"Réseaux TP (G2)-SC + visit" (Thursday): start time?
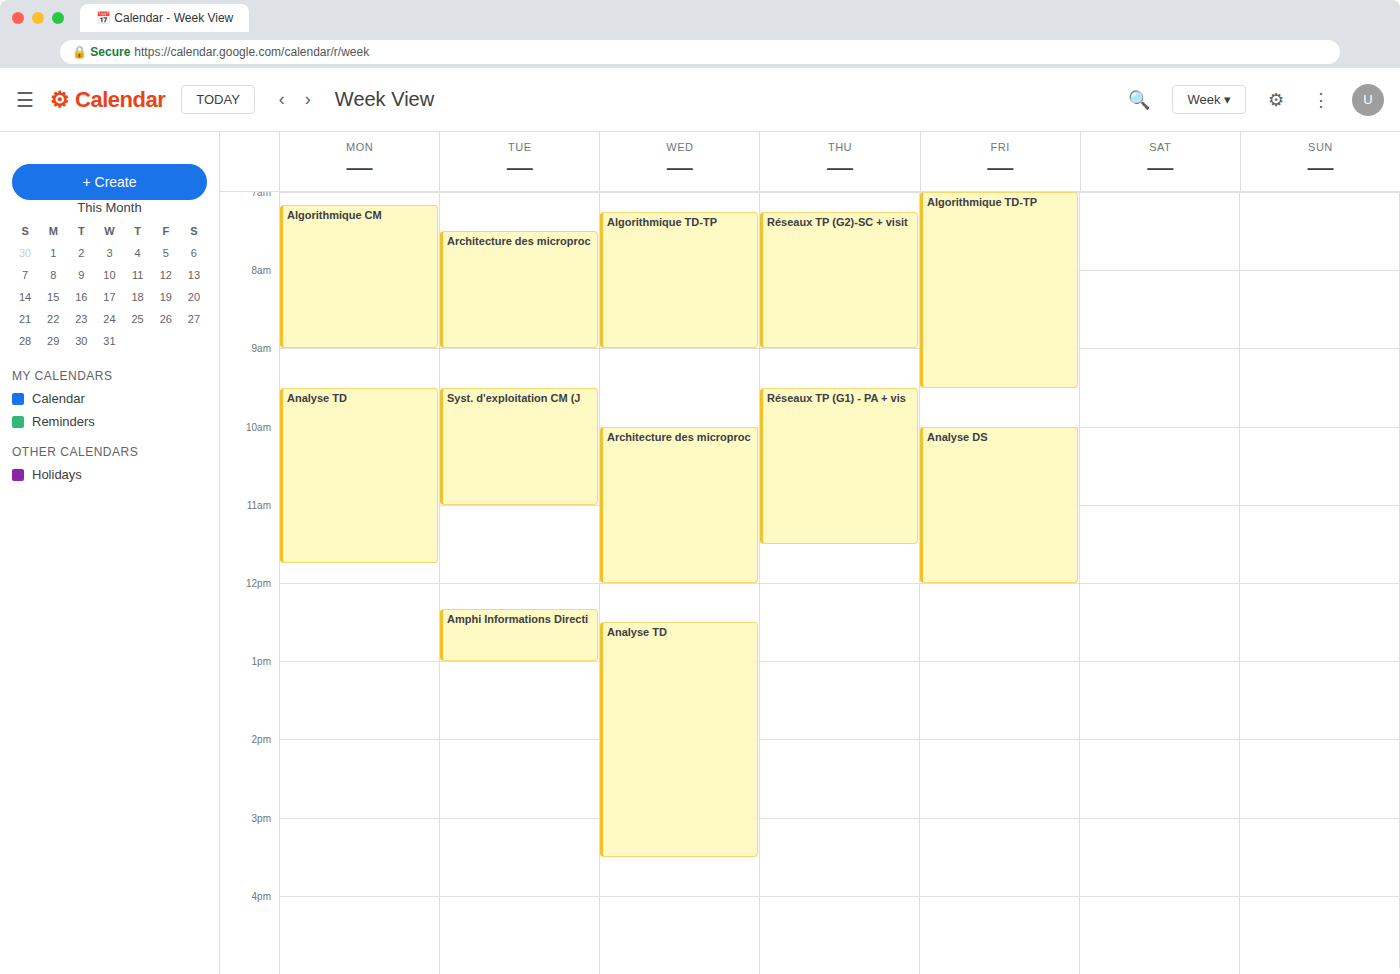
7:15 AM